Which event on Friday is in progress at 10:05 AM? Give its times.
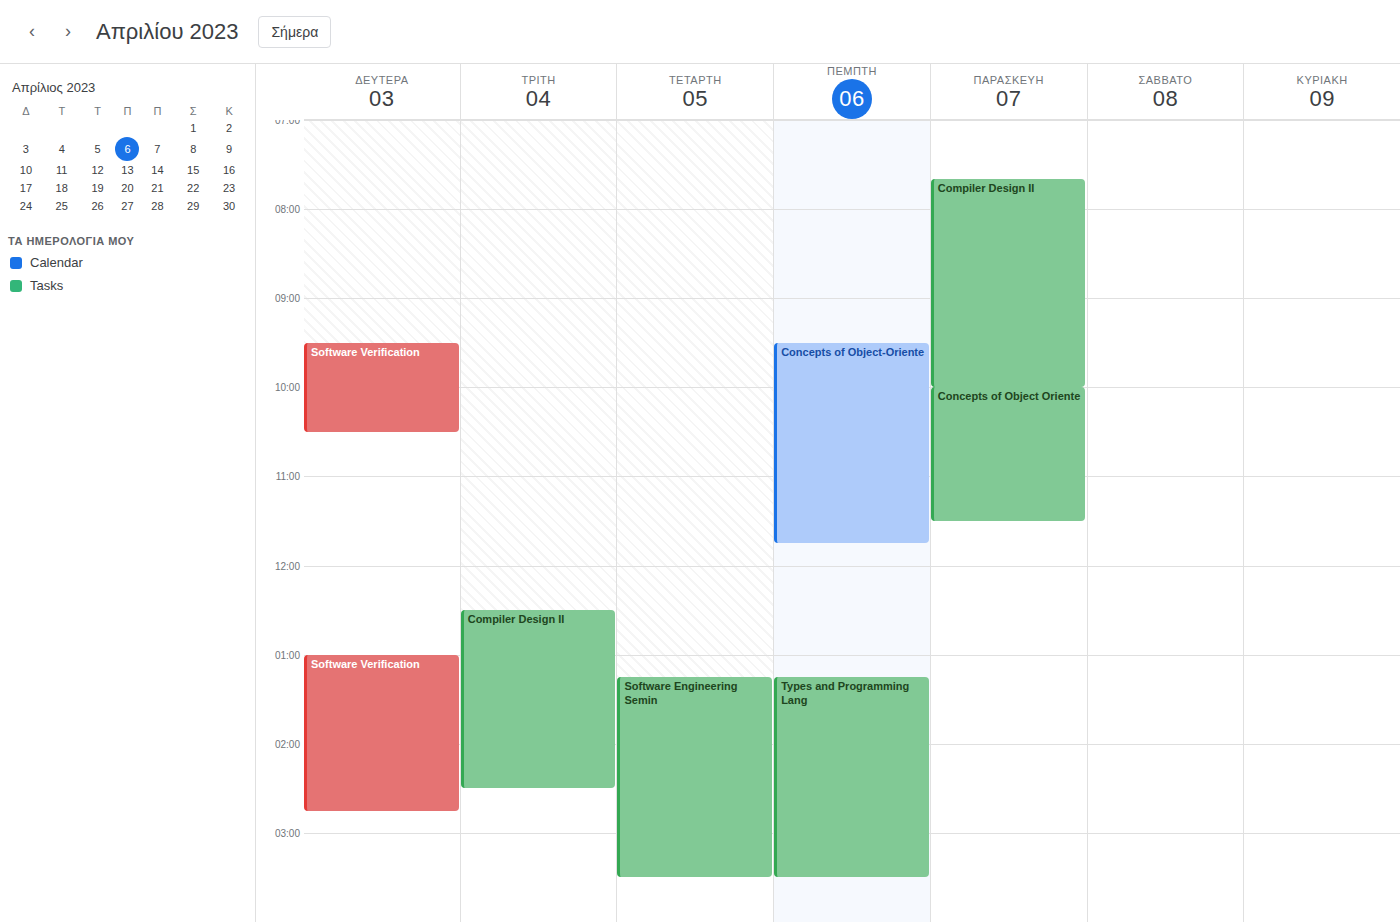
"Concepts of Object Oriente", 10:00 AM to 11:30 AM